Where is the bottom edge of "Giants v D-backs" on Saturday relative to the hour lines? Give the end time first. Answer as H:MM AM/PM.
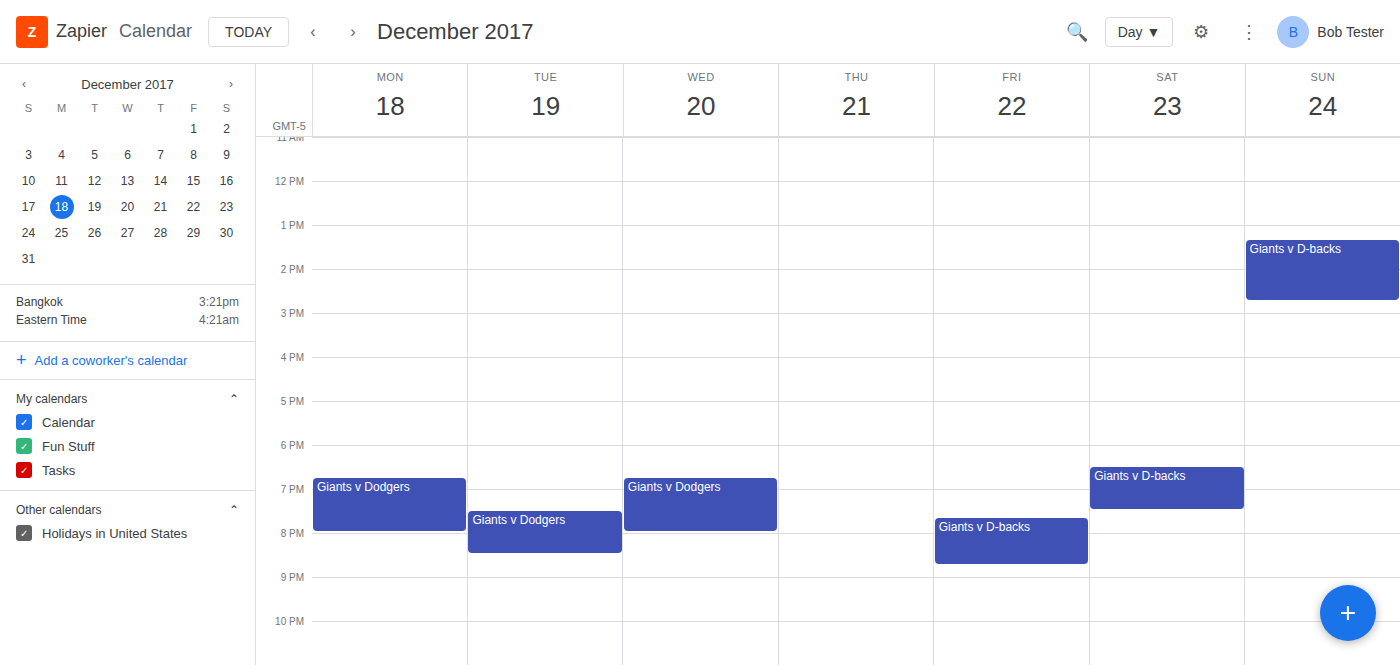
7:30 PM -- halfway between the 7 PM and 8 PM lines.